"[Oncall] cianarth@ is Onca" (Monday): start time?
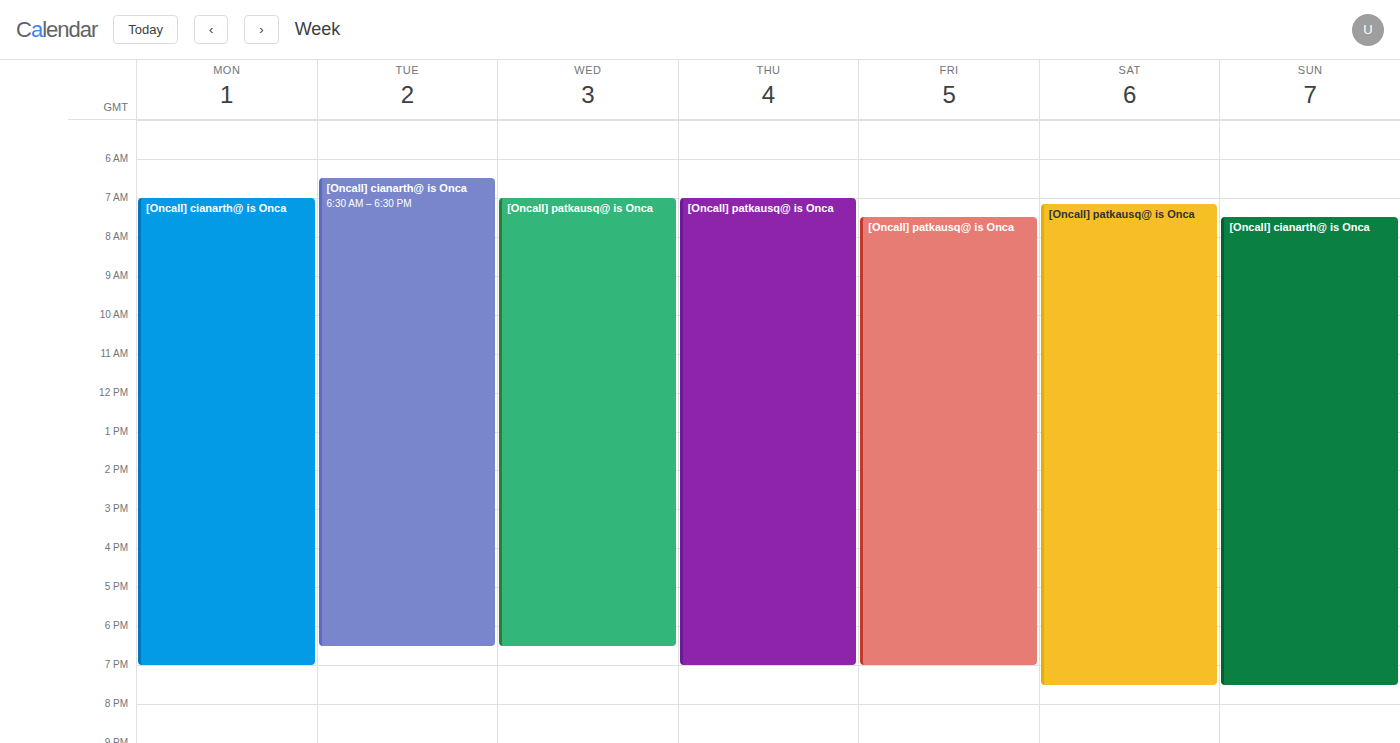
7:00 AM